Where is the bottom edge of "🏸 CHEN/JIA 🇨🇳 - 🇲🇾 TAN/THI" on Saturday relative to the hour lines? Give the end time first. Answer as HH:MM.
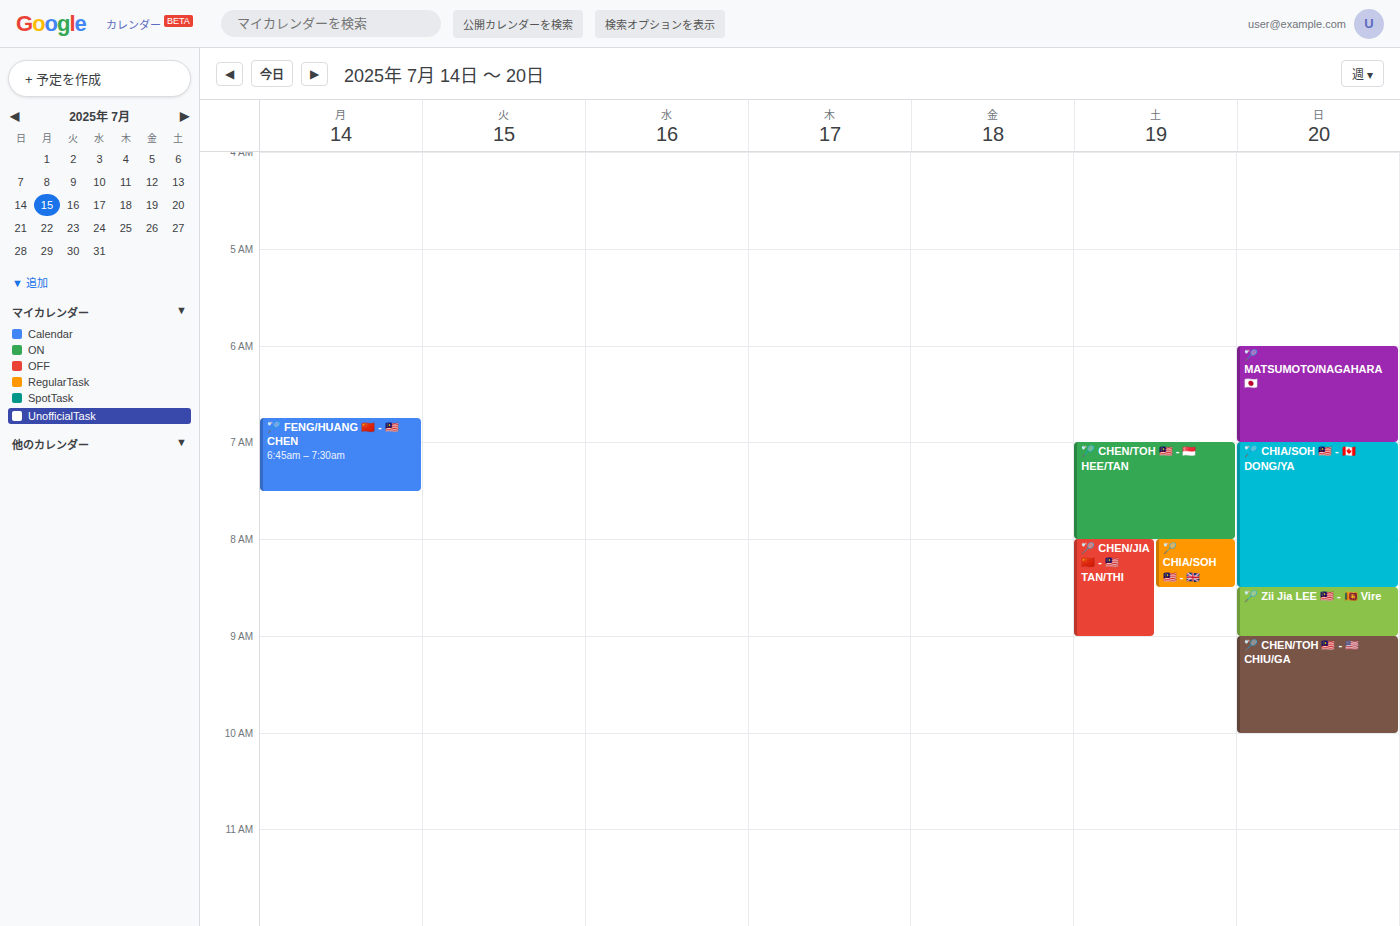
09:00 -- exactly on the 09:00 line.